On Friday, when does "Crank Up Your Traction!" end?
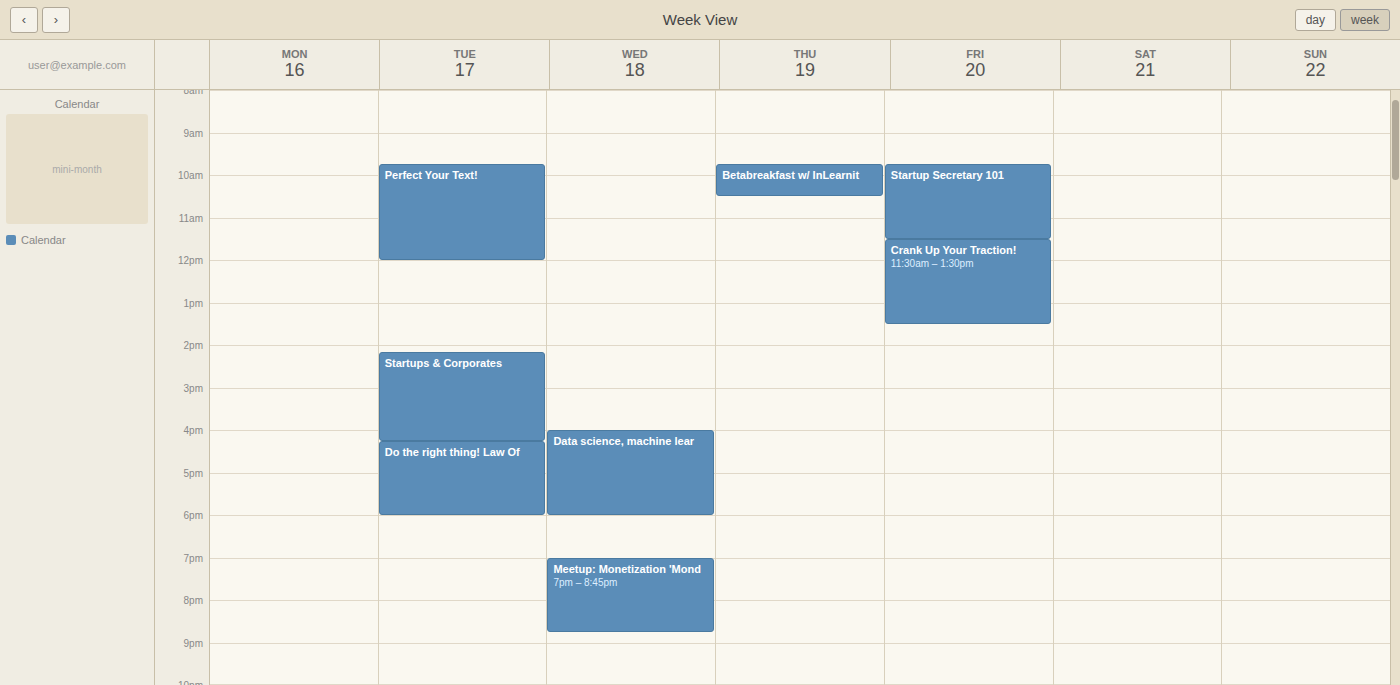
1:30 PM